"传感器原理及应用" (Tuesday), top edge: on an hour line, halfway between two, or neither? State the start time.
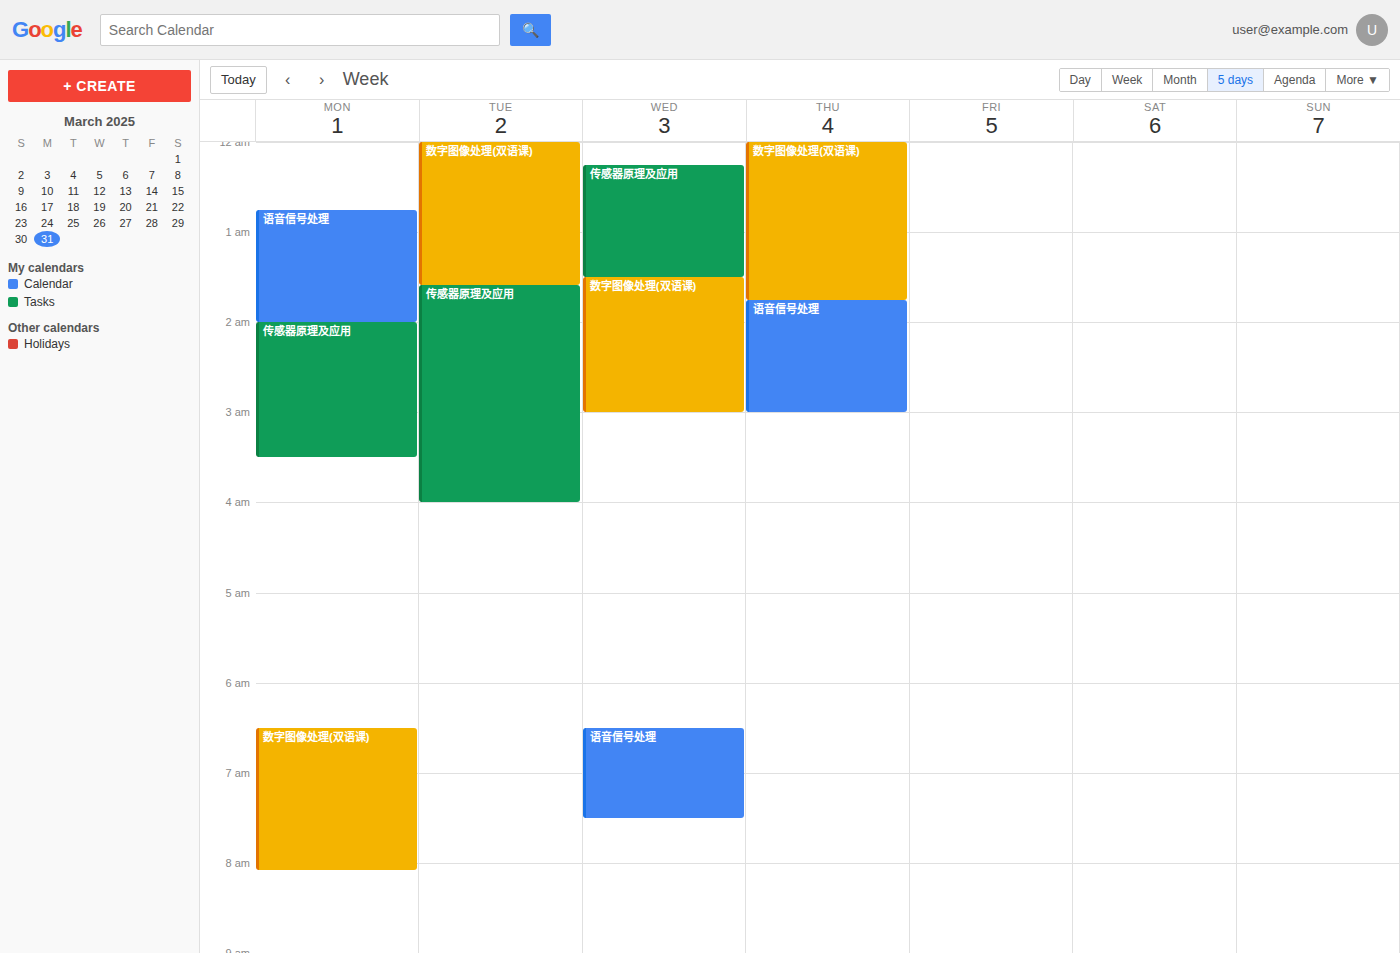
1:35 AM -- neither: 35 minutes below the 1 AM line and 25 minutes above the 2 AM line.